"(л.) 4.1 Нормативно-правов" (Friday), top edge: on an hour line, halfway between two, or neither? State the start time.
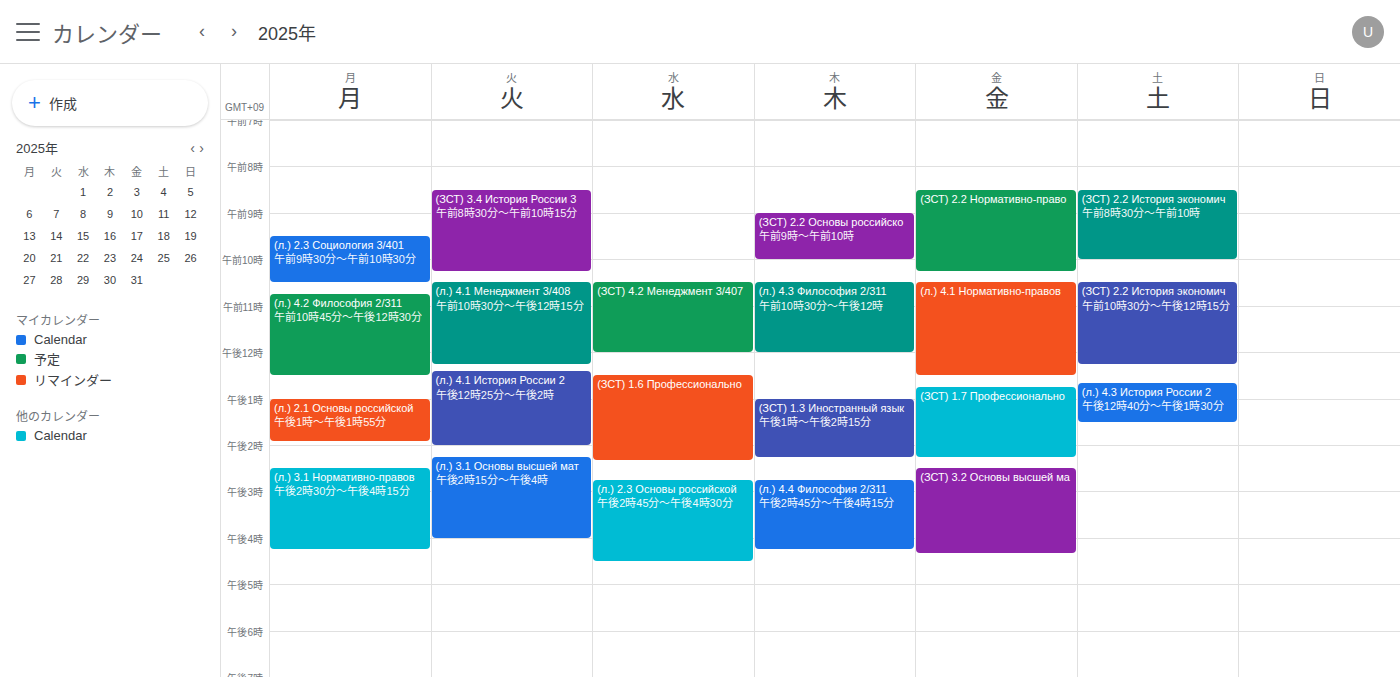
10:30 -- halfway between the 10:00 and 11:00 lines.